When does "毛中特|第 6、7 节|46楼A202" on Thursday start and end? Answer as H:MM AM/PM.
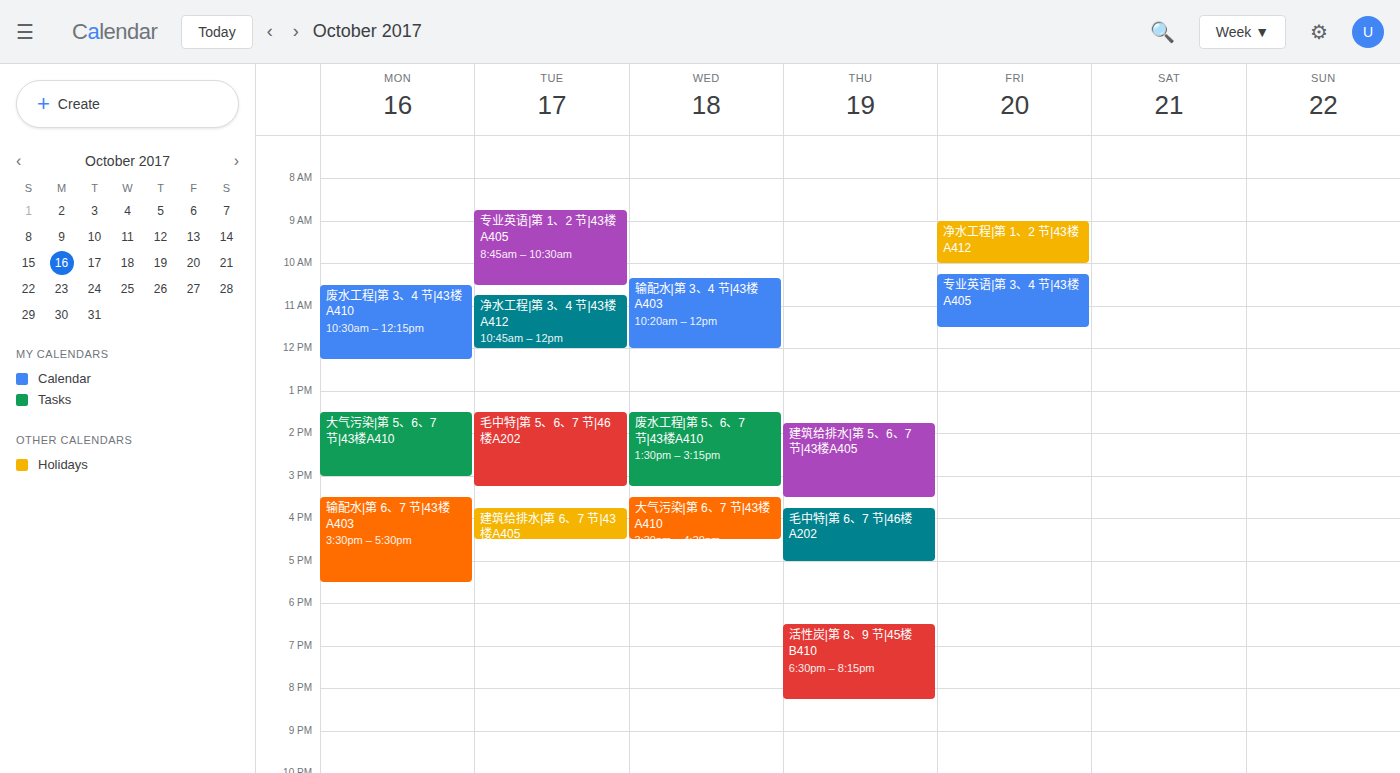
3:45 PM to 5:00 PM